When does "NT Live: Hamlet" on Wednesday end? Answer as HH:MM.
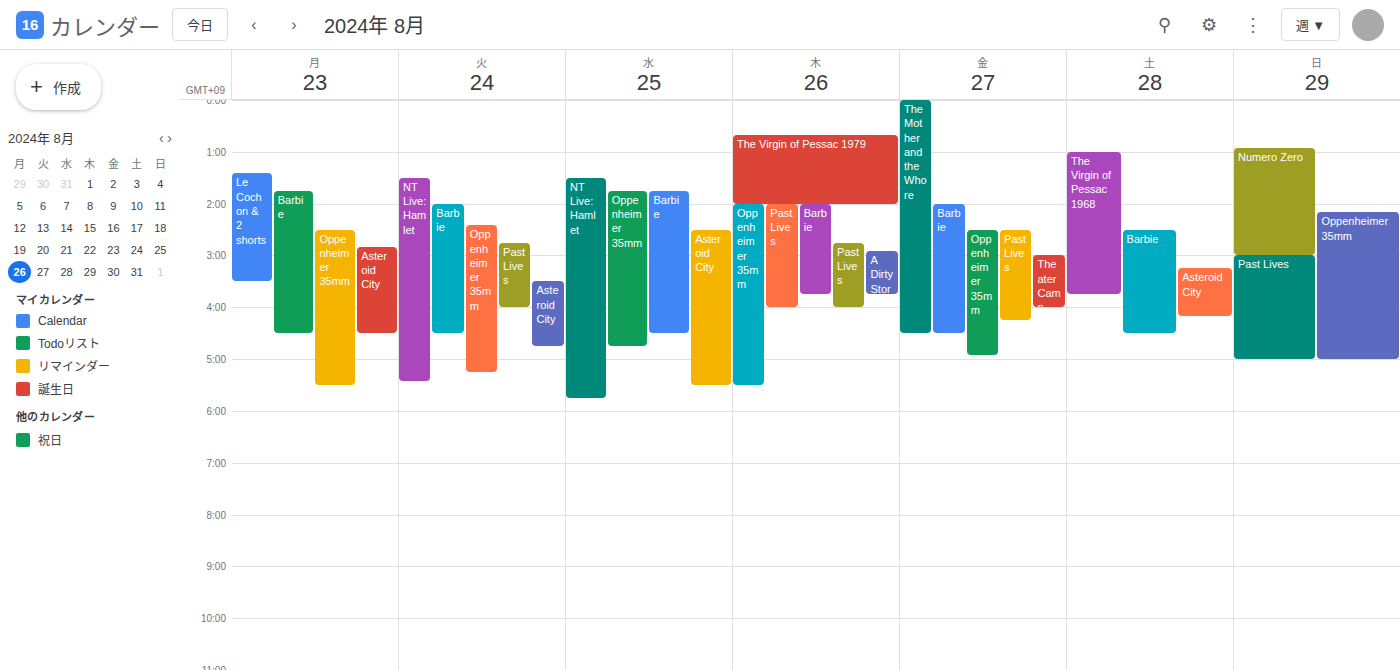
05:45